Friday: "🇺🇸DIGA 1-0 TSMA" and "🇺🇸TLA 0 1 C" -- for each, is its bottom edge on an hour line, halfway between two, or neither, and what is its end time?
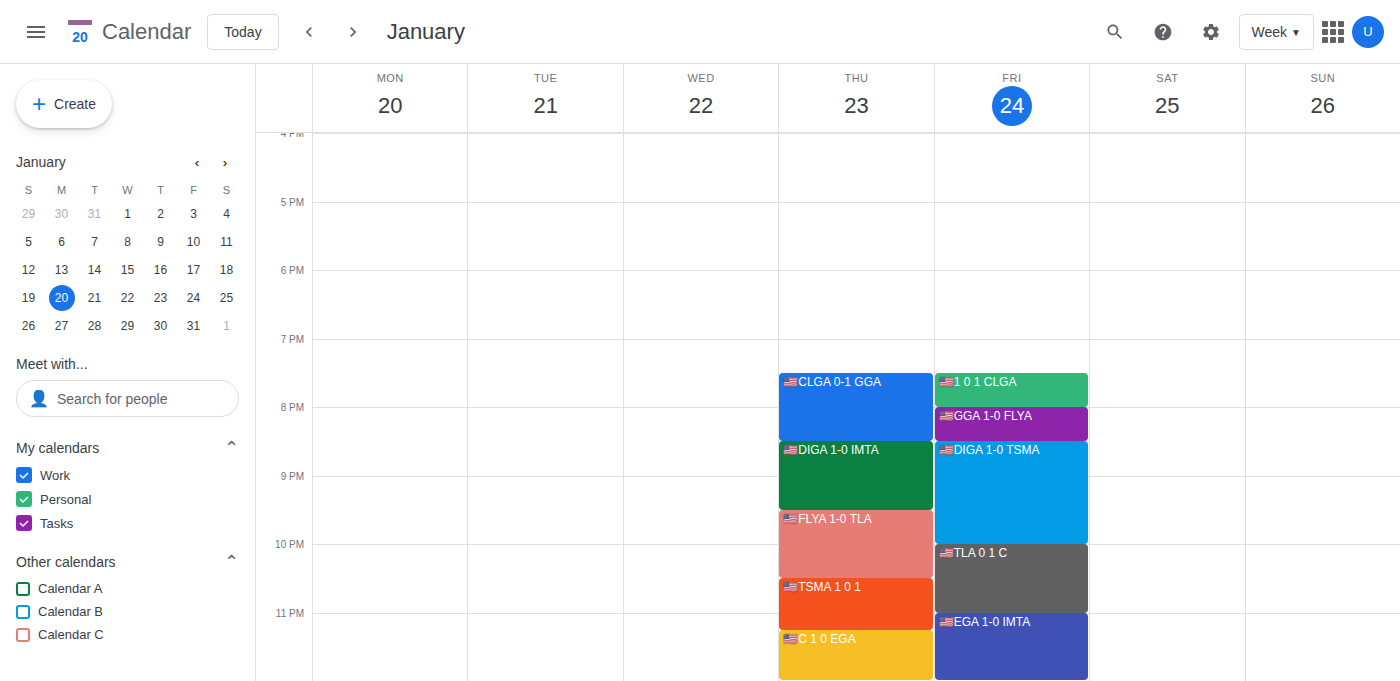
"🇺🇸DIGA 1-0 TSMA": 10:00 PM, exactly on the 10 PM line. "🇺🇸TLA 0 1 C": 11:00 PM, exactly on the 11 PM line.